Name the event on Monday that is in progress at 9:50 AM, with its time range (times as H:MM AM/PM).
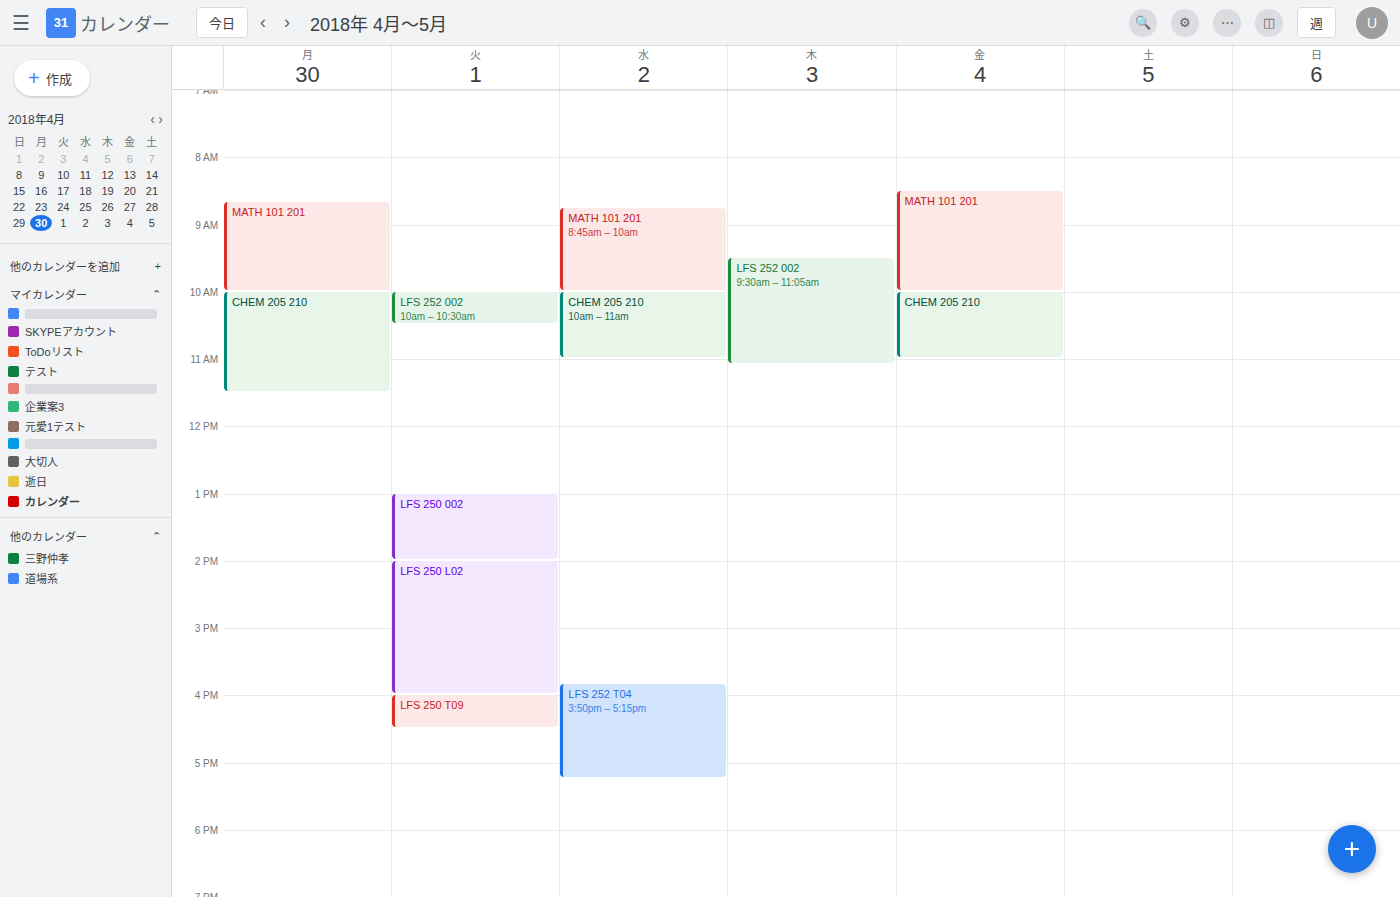
"MATH 101 201", 8:40 AM to 10:00 AM